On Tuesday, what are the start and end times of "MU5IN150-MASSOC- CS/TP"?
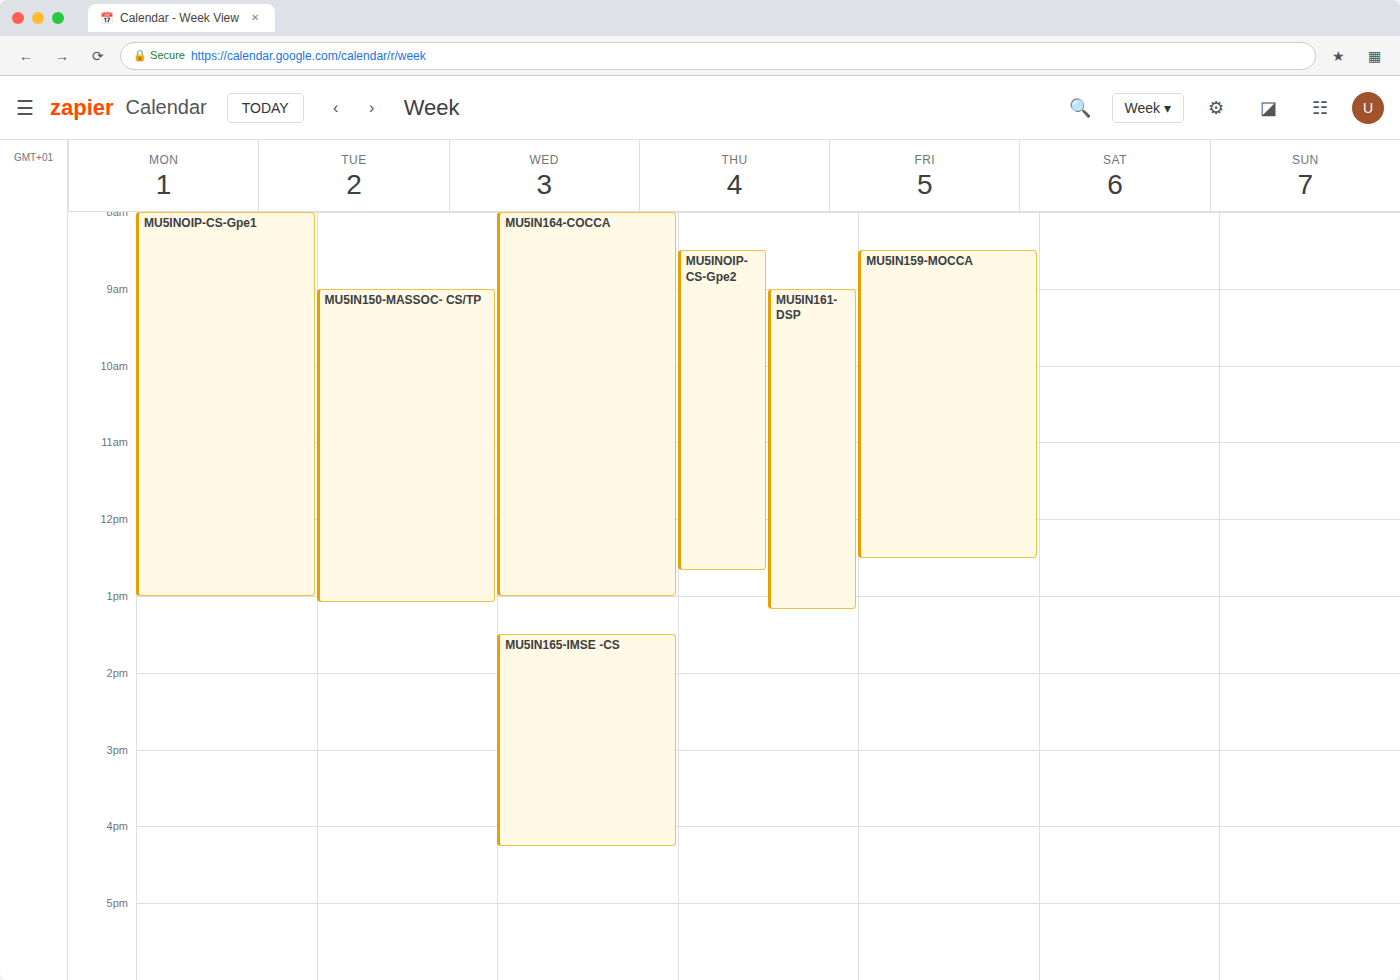
9:00 AM to 1:05 PM